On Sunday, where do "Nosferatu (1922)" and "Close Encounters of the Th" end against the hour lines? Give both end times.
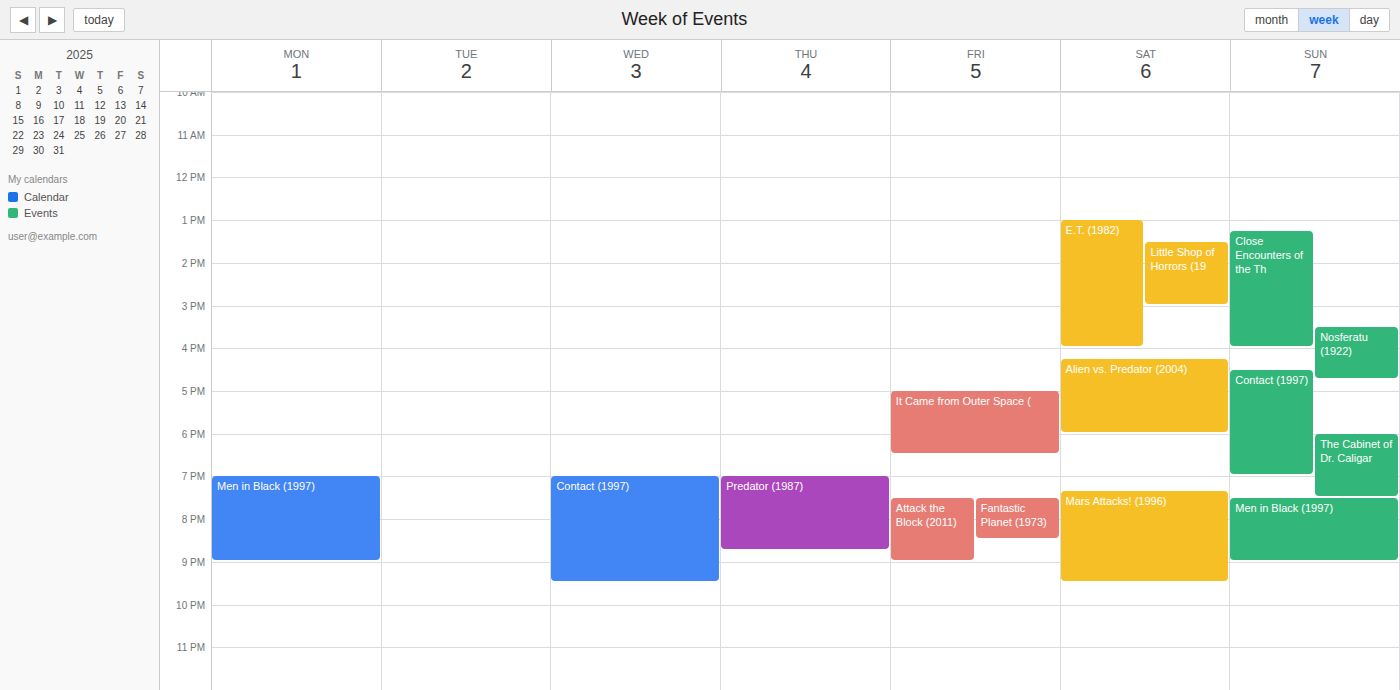
"Nosferatu (1922)": 4:45 PM, neither: three quarters of the way from the 4 PM line to the 5 PM line. "Close Encounters of the Th": 4:00 PM, exactly on the 4 PM line.